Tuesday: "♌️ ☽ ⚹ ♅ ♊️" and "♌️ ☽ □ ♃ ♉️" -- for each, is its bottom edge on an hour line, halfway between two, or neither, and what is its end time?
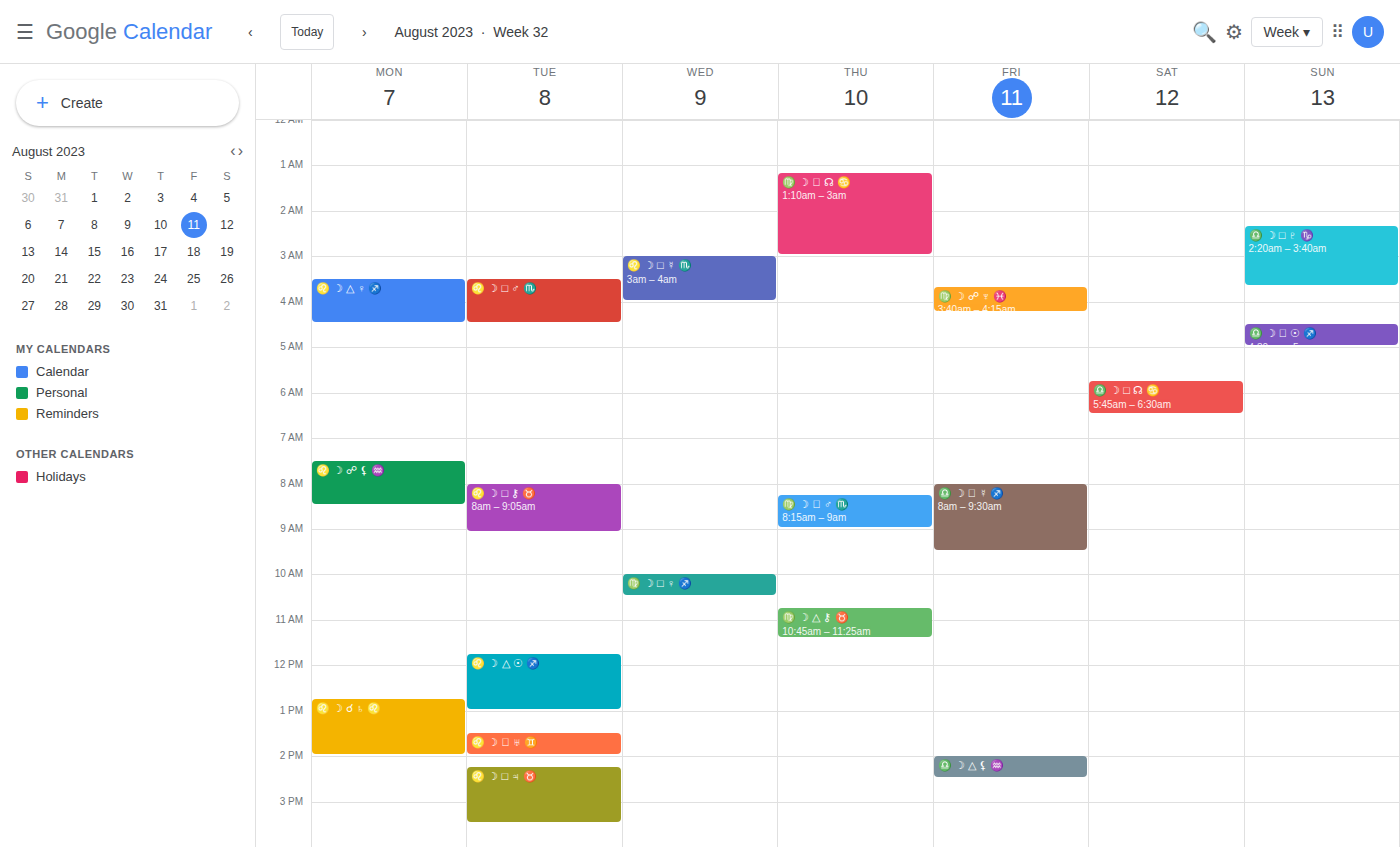
"♌️ ☽ ⚹ ♅ ♊️": 2:00 PM, exactly on the 2 PM line. "♌️ ☽ □ ♃ ♉️": 3:30 PM, halfway between the 3 PM and 4 PM lines.